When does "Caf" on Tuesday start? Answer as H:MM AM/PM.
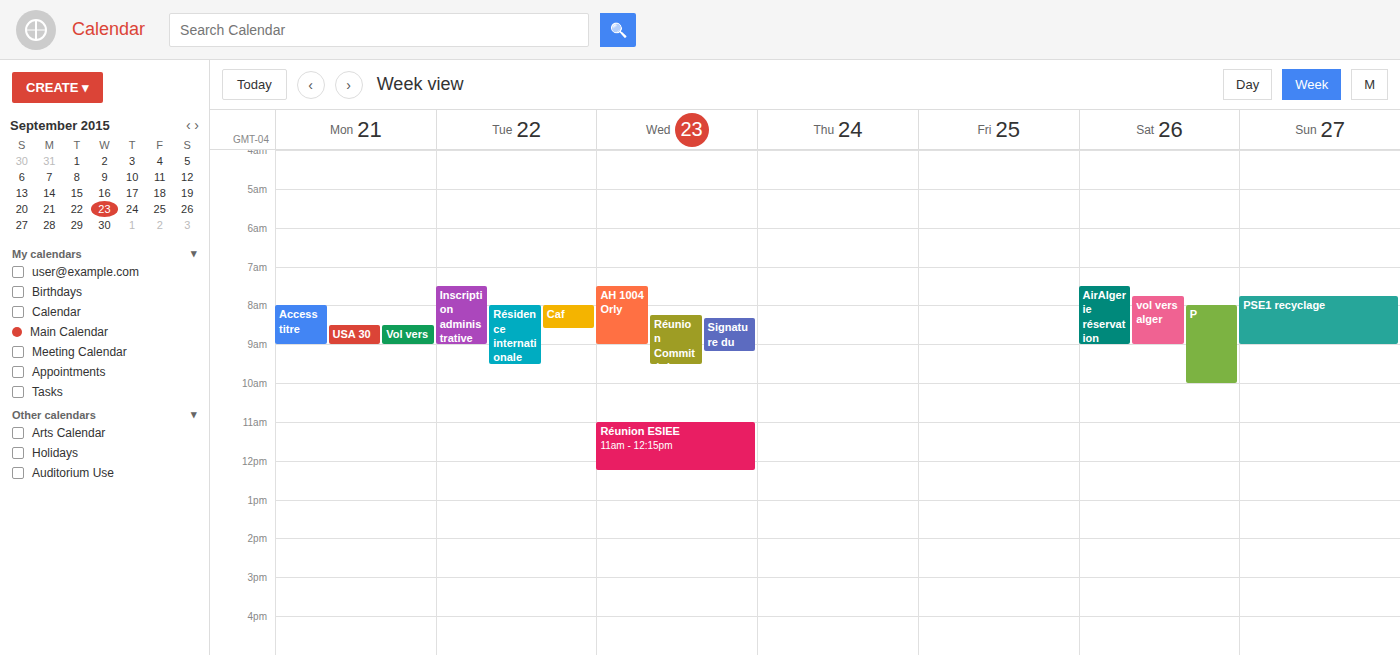
8:00 AM